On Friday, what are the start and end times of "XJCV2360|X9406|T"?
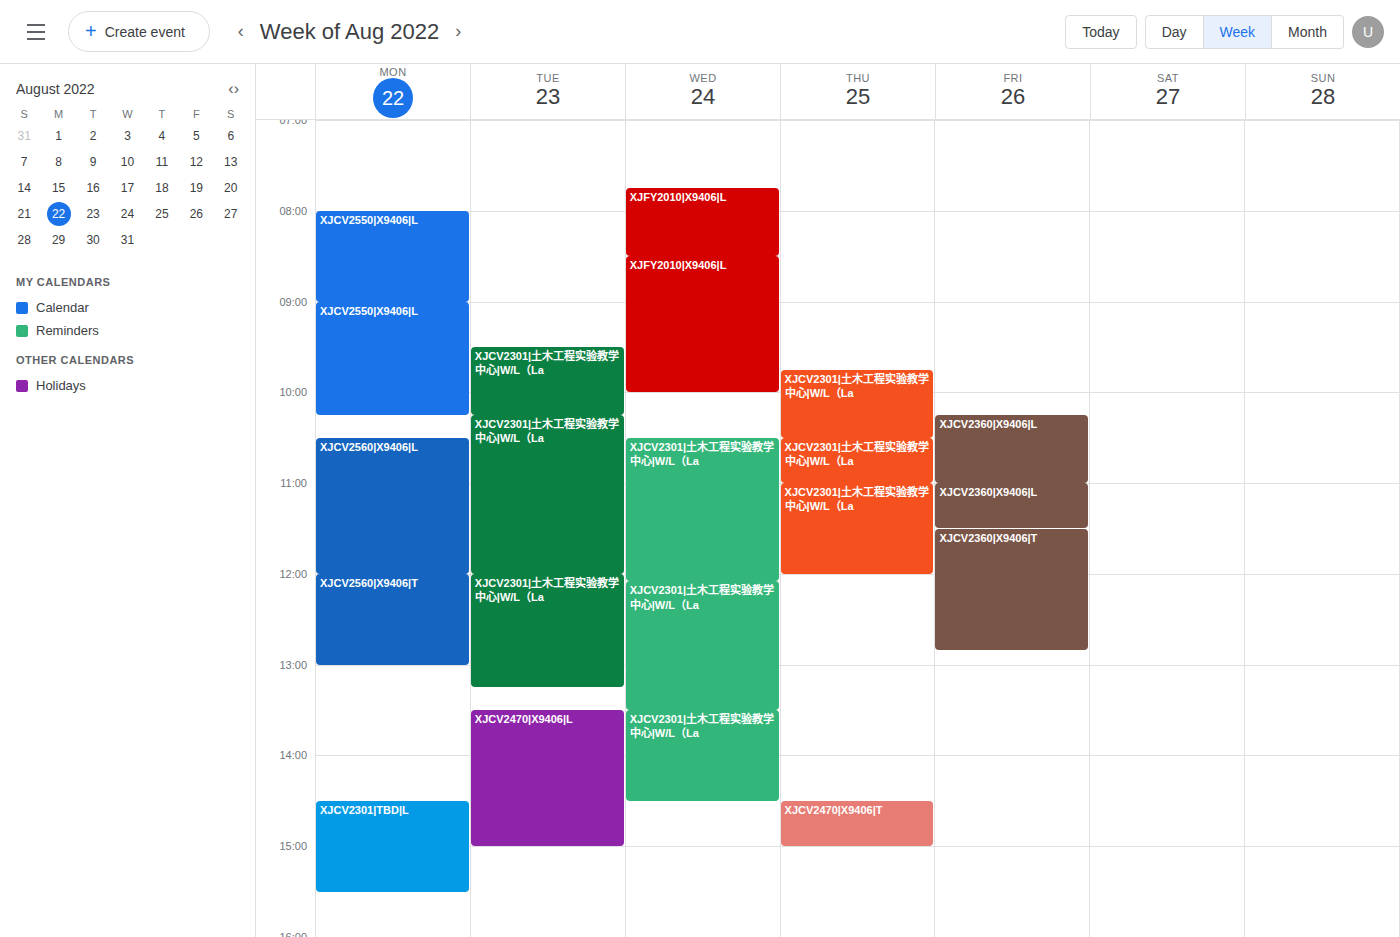
11:30 to 12:50